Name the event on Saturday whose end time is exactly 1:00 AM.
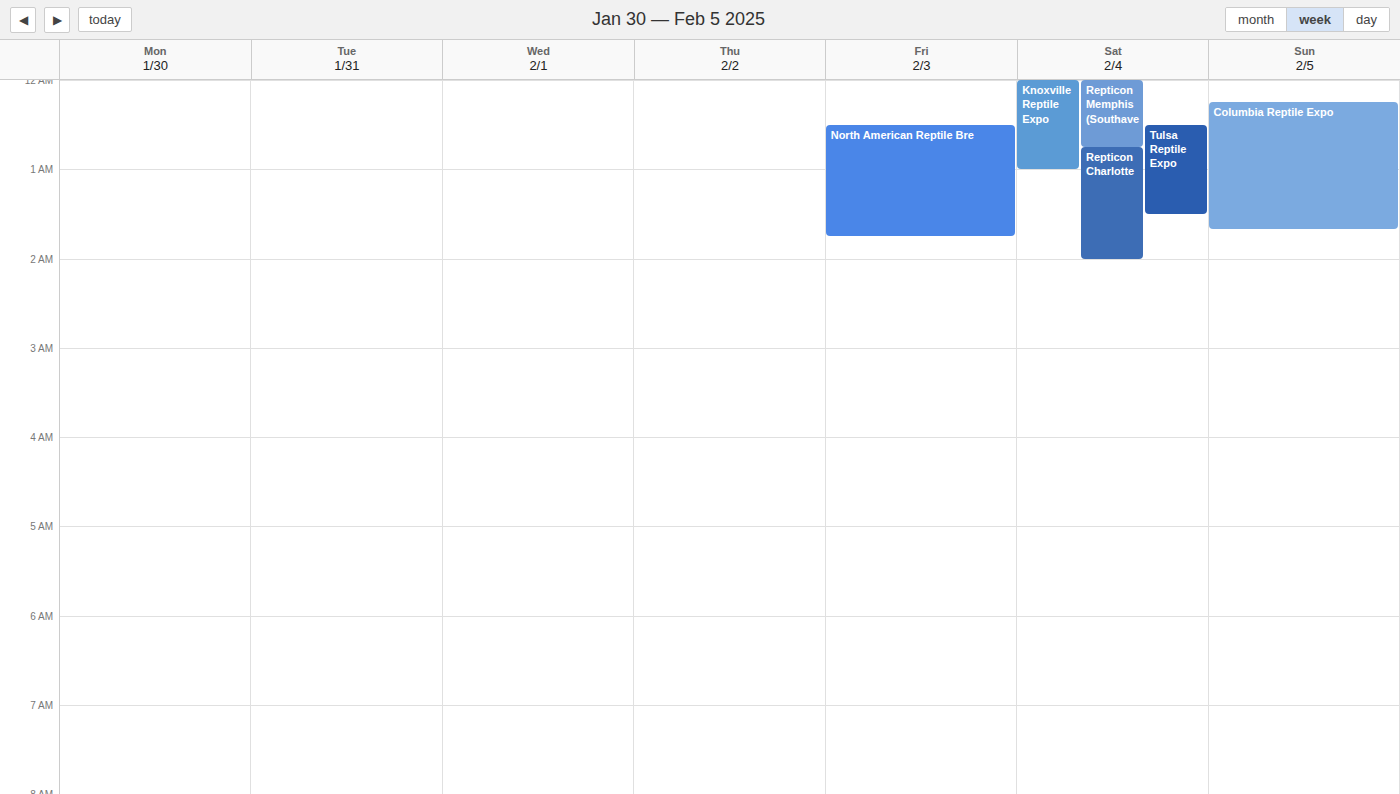
"Knoxville Reptile Expo"